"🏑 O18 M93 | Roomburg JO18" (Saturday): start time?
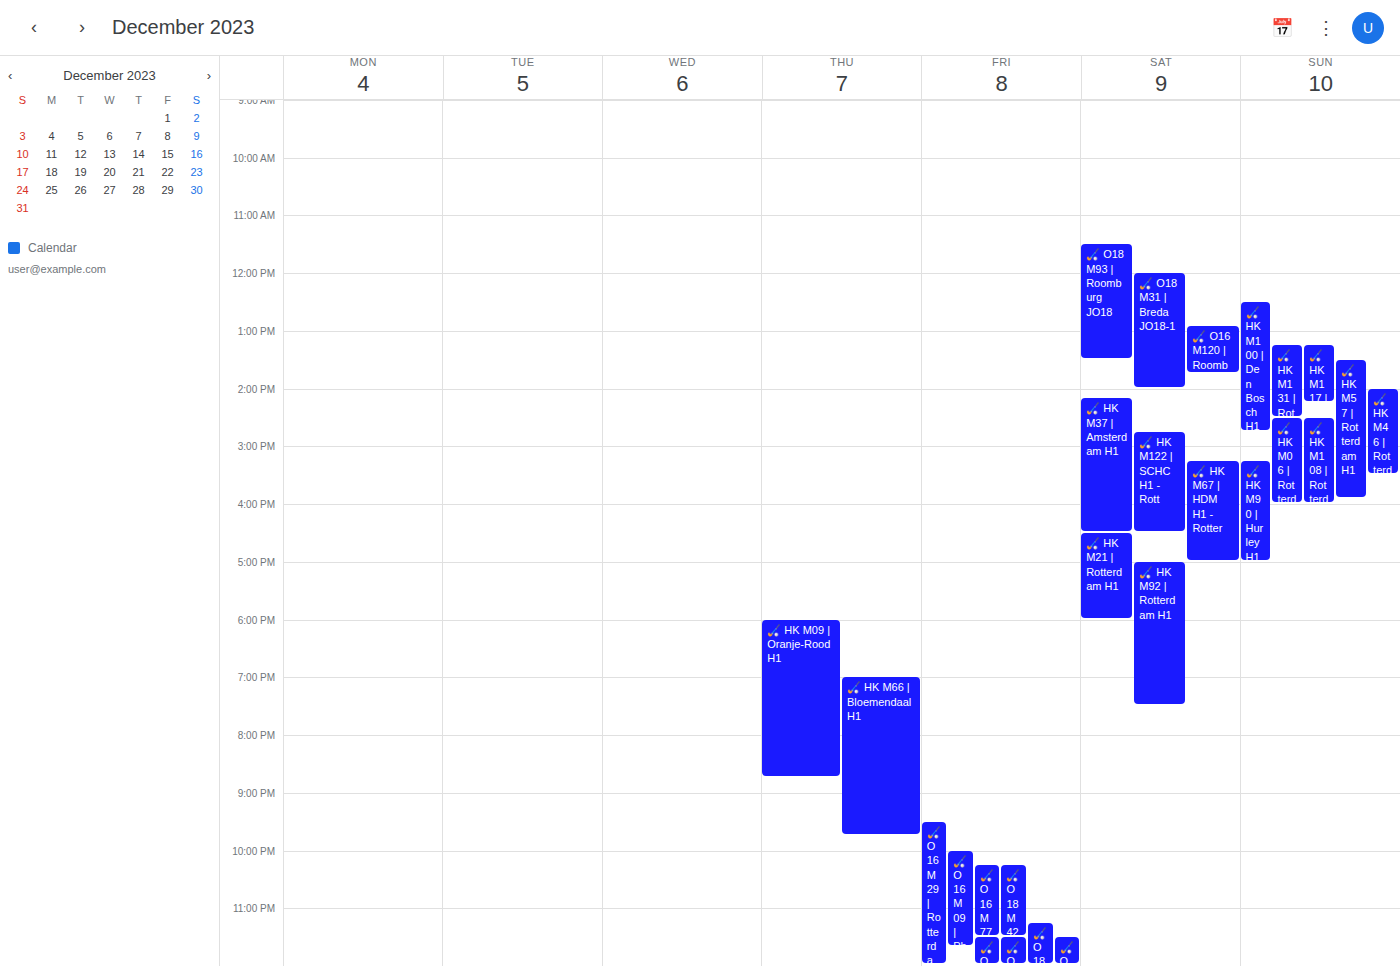
11:30 AM